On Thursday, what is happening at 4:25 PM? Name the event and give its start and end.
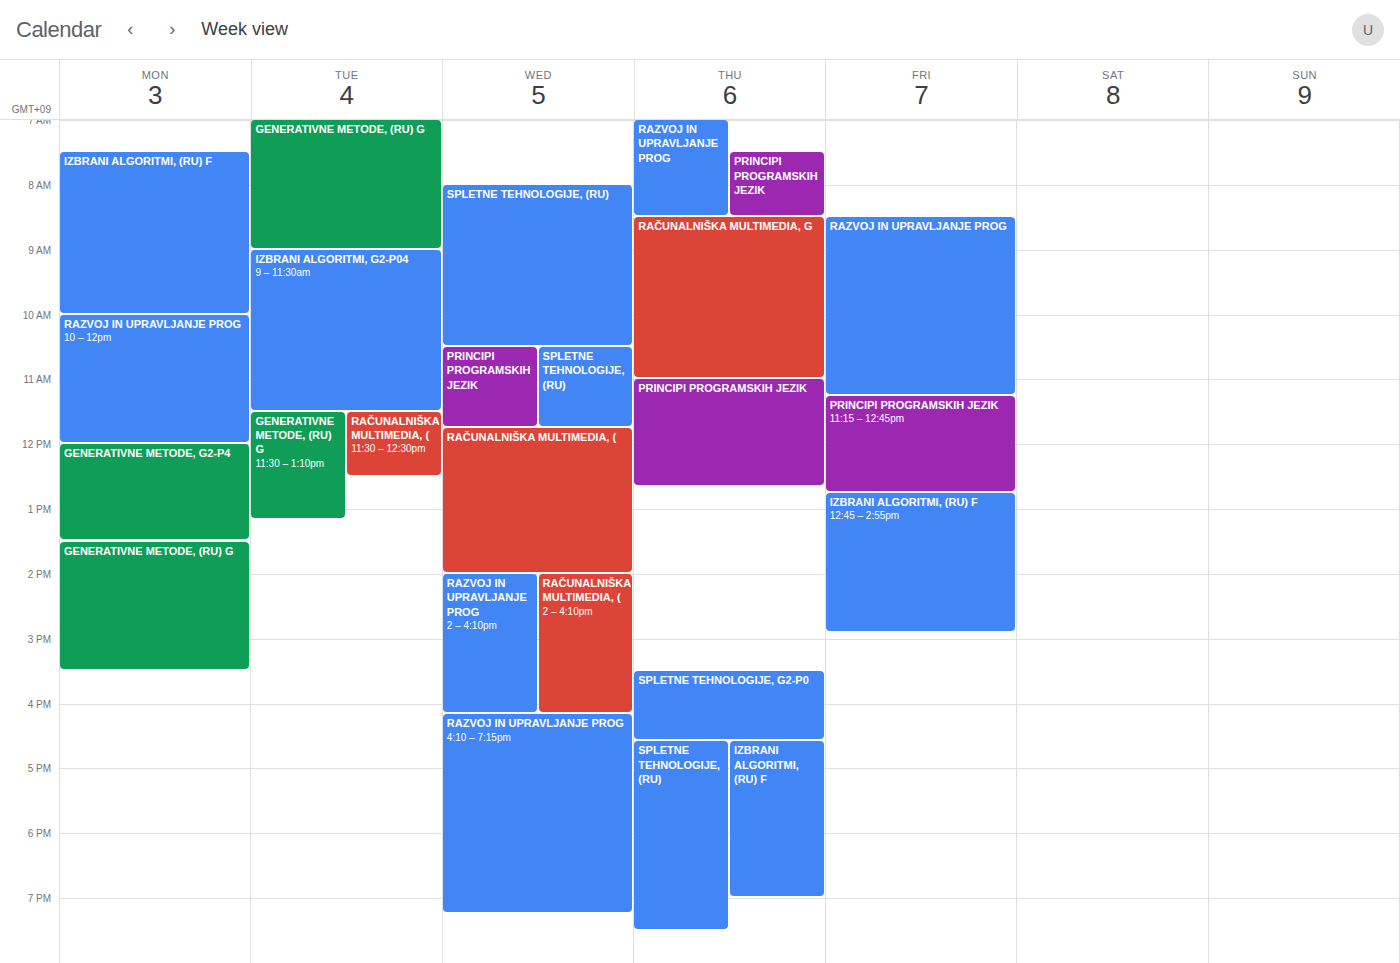
"SPLETNE TEHNOLOGIJE, G2-P0", 3:30 PM to 4:35 PM